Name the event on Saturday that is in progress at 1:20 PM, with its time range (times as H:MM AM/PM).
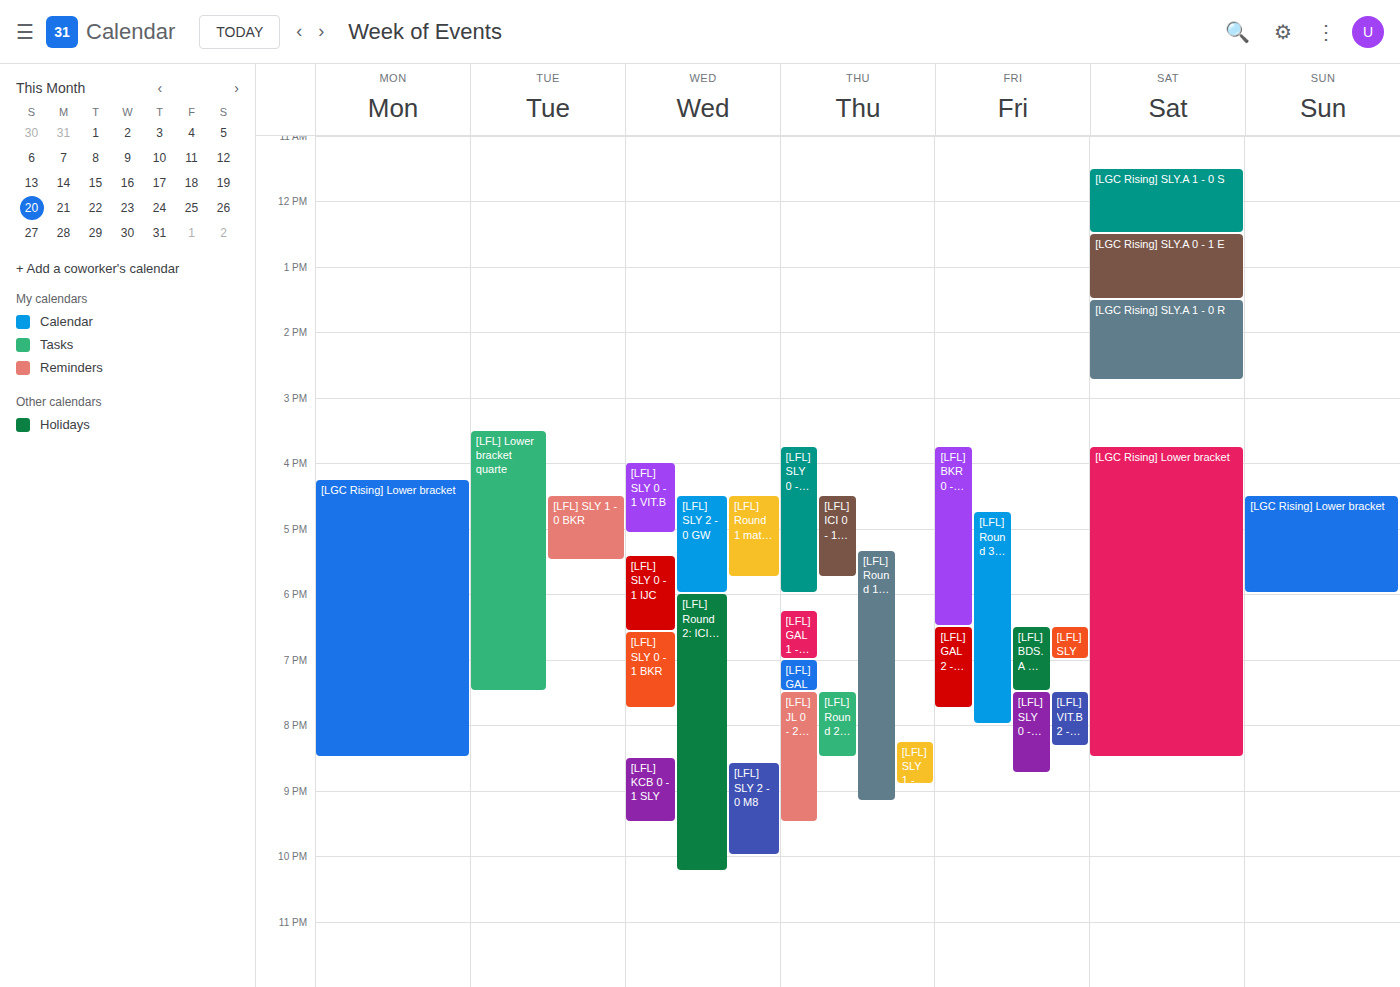
"[LGC Rising] SLY.A 0 - 1 E", 12:30 PM to 1:30 PM